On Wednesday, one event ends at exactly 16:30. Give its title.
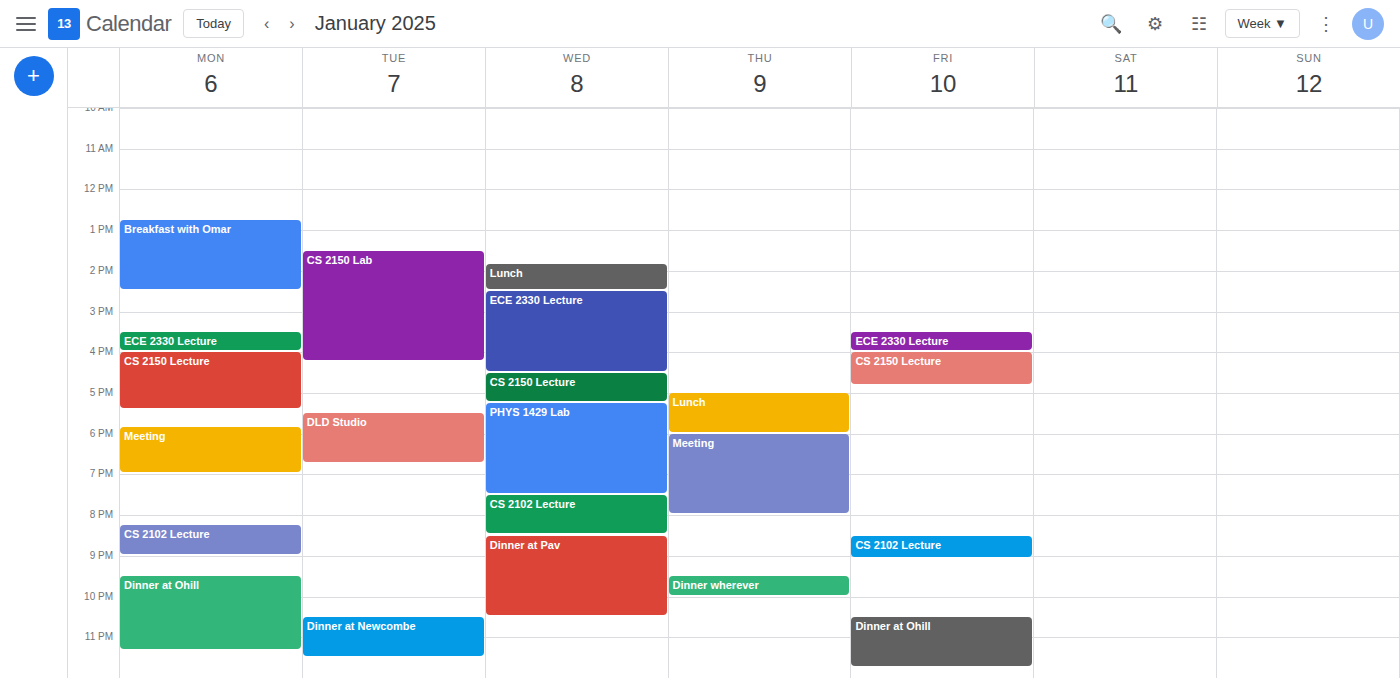
"ECE 2330 Lecture"